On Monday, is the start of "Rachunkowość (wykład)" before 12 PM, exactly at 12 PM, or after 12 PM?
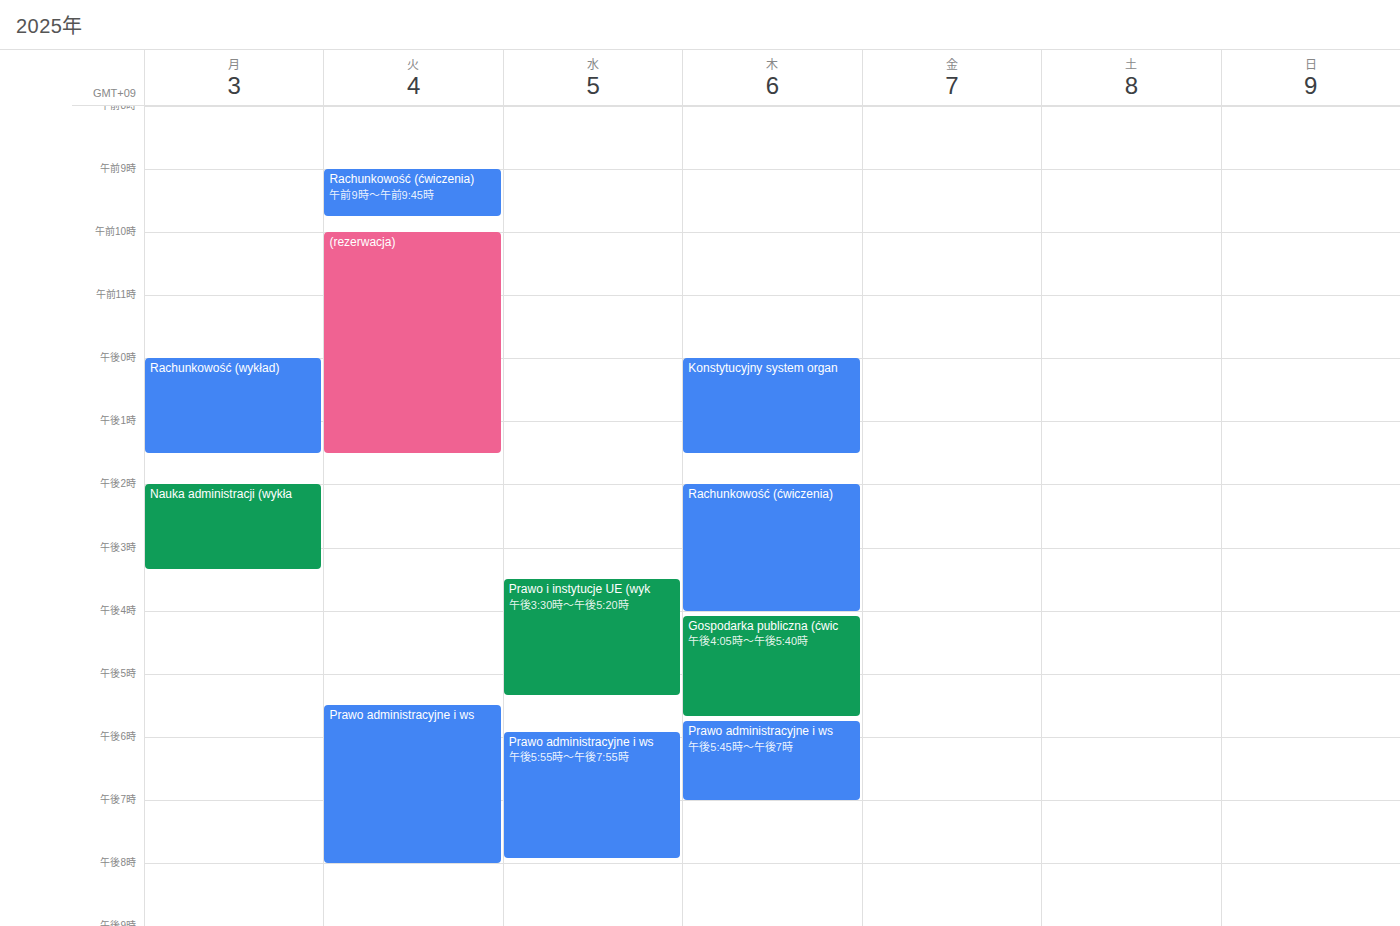
12:00 PM -- exactly at 12 PM, on the 12 PM line.